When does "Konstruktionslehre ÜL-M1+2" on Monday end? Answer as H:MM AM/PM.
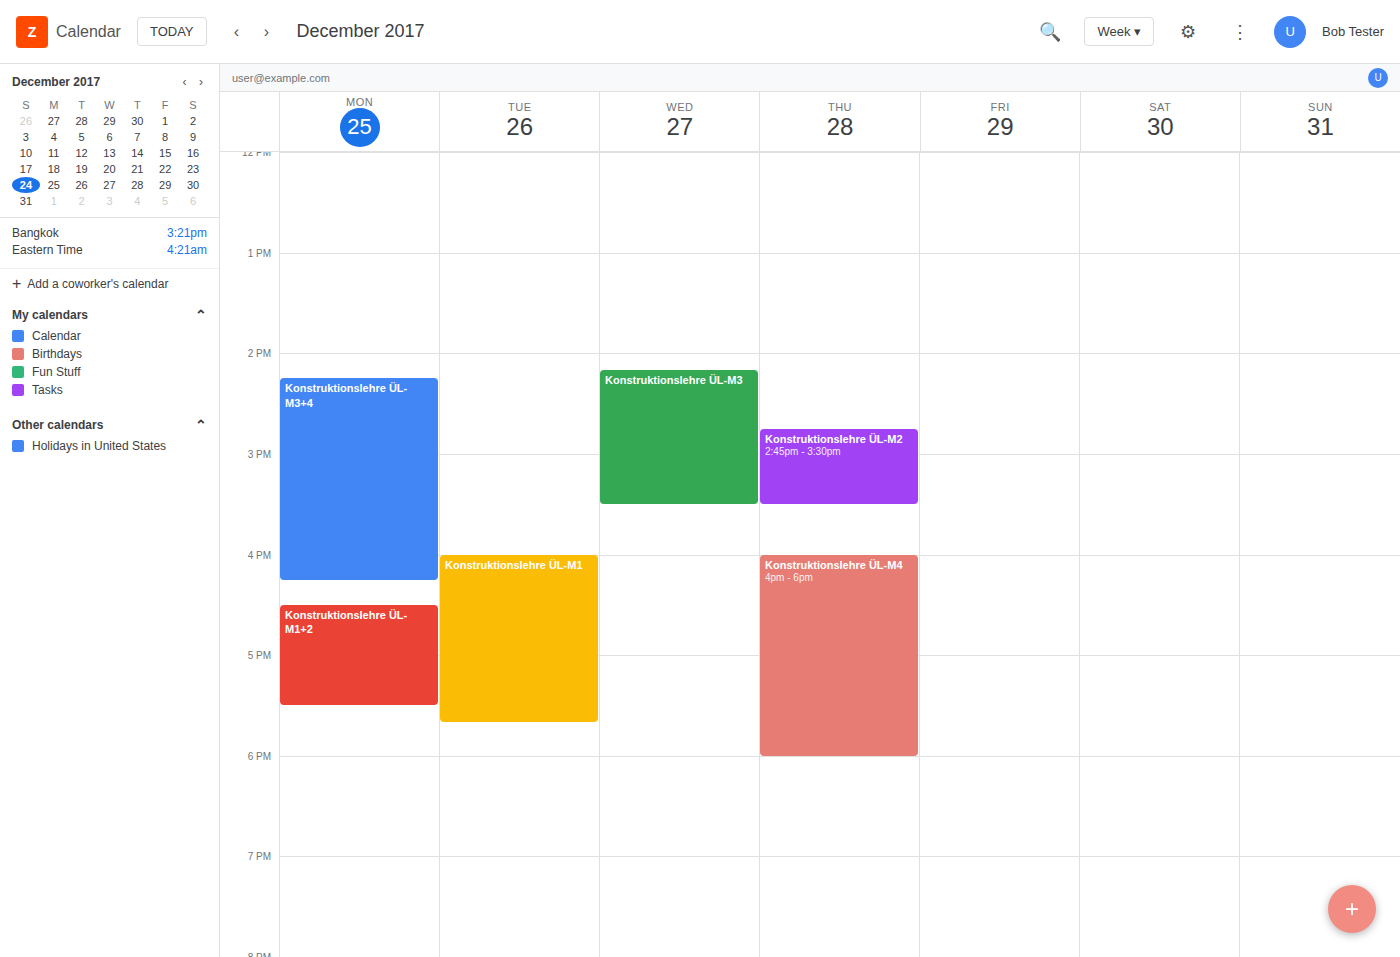
5:30 PM